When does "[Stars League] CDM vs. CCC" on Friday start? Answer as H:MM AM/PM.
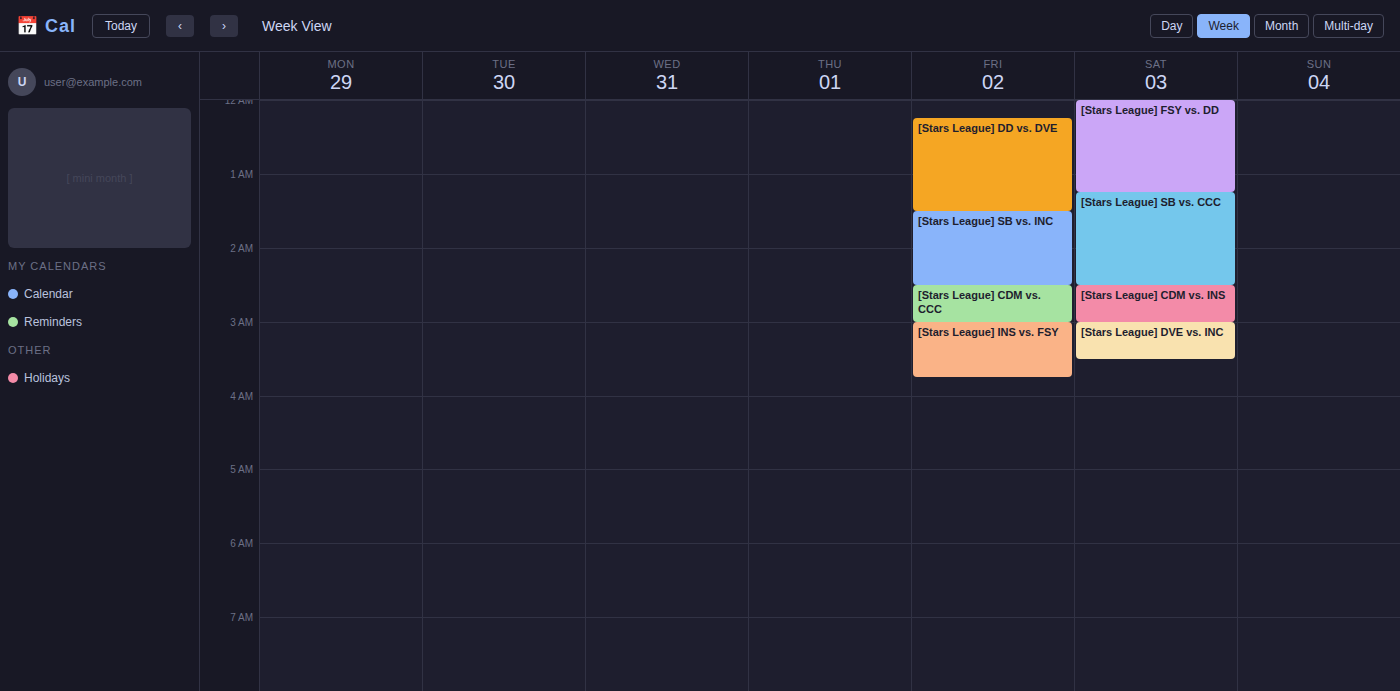
2:30 AM